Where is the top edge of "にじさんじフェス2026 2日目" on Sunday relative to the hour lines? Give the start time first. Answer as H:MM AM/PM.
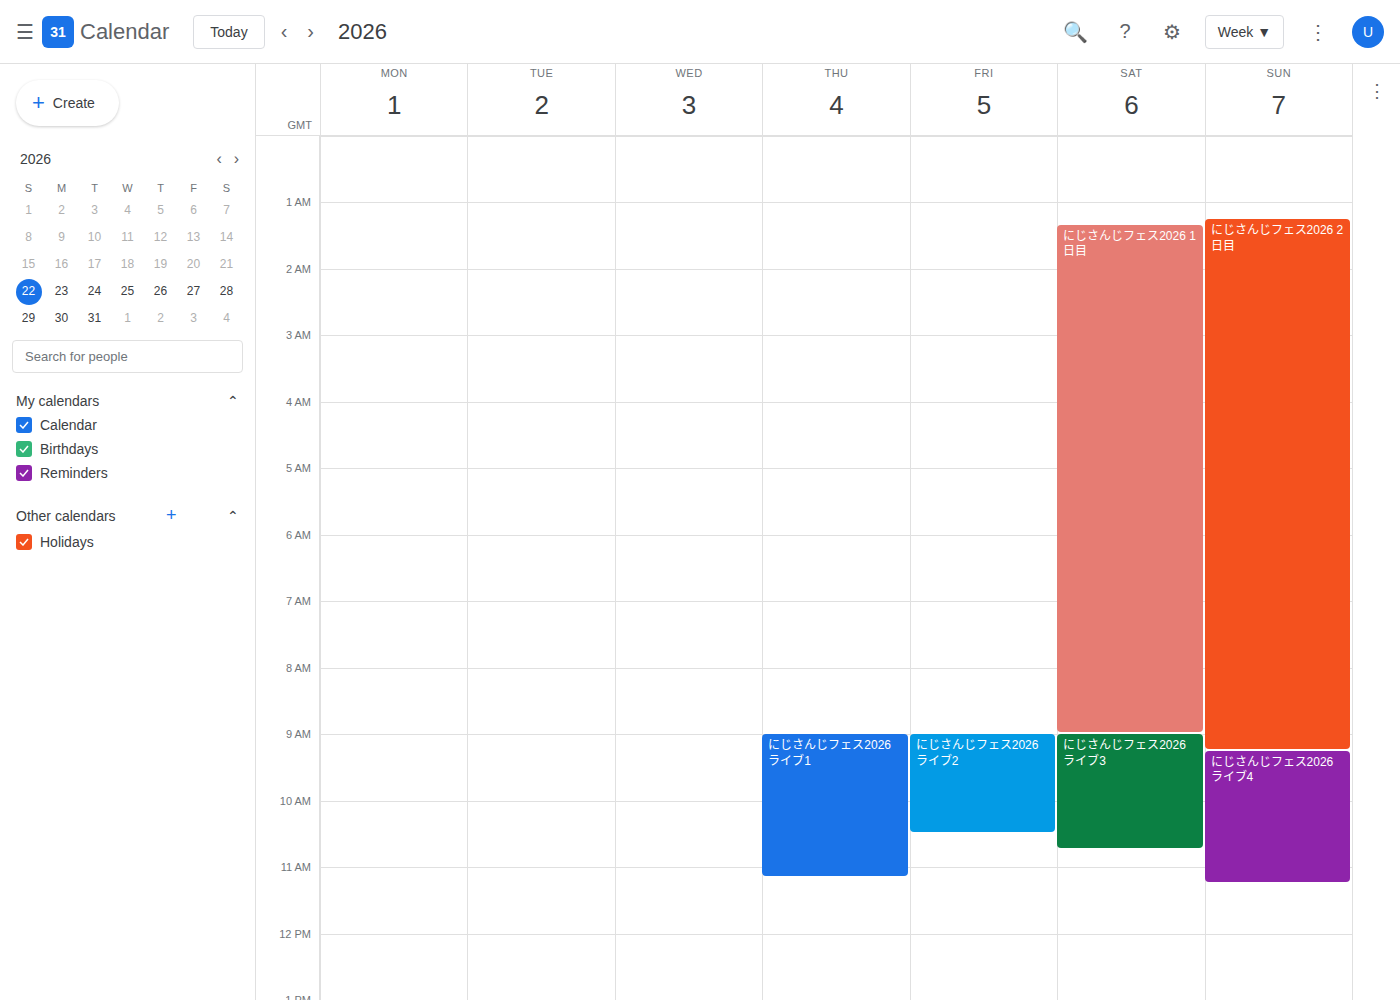
1:15 AM -- neither: a quarter of the way from the 1 AM line to the 2 AM line.